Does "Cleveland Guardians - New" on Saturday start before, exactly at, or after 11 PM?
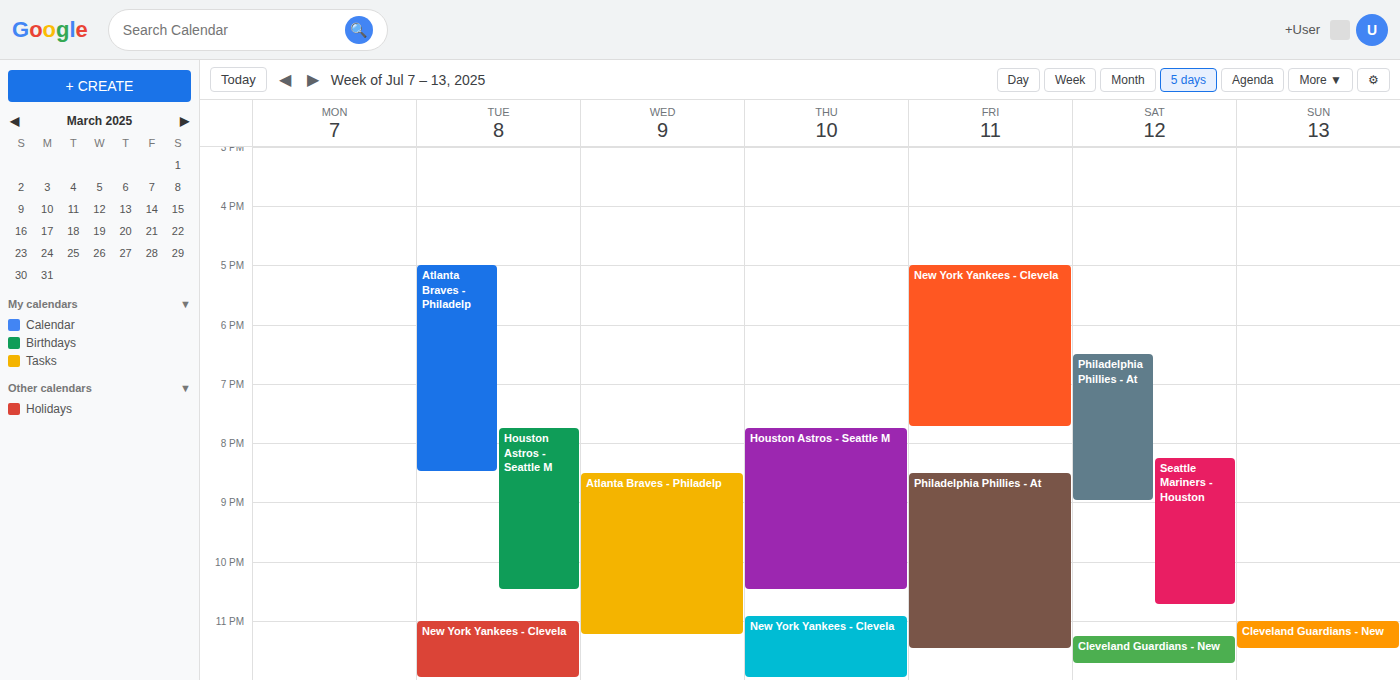
11:15 PM -- after 11 PM, 15 minutes below the 11 PM line.